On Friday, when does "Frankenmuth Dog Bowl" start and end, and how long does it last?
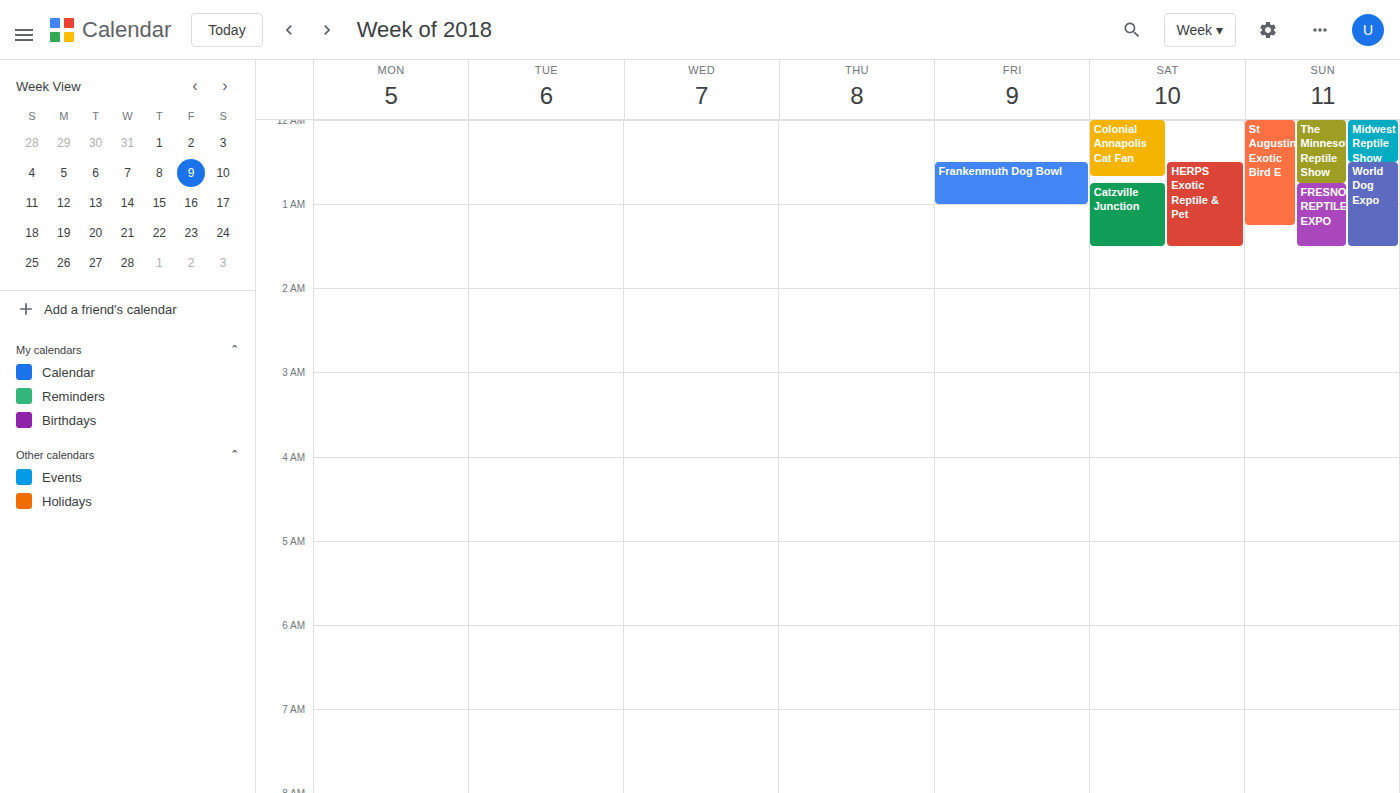
12:30 AM to 1:00 AM, 30 minutes